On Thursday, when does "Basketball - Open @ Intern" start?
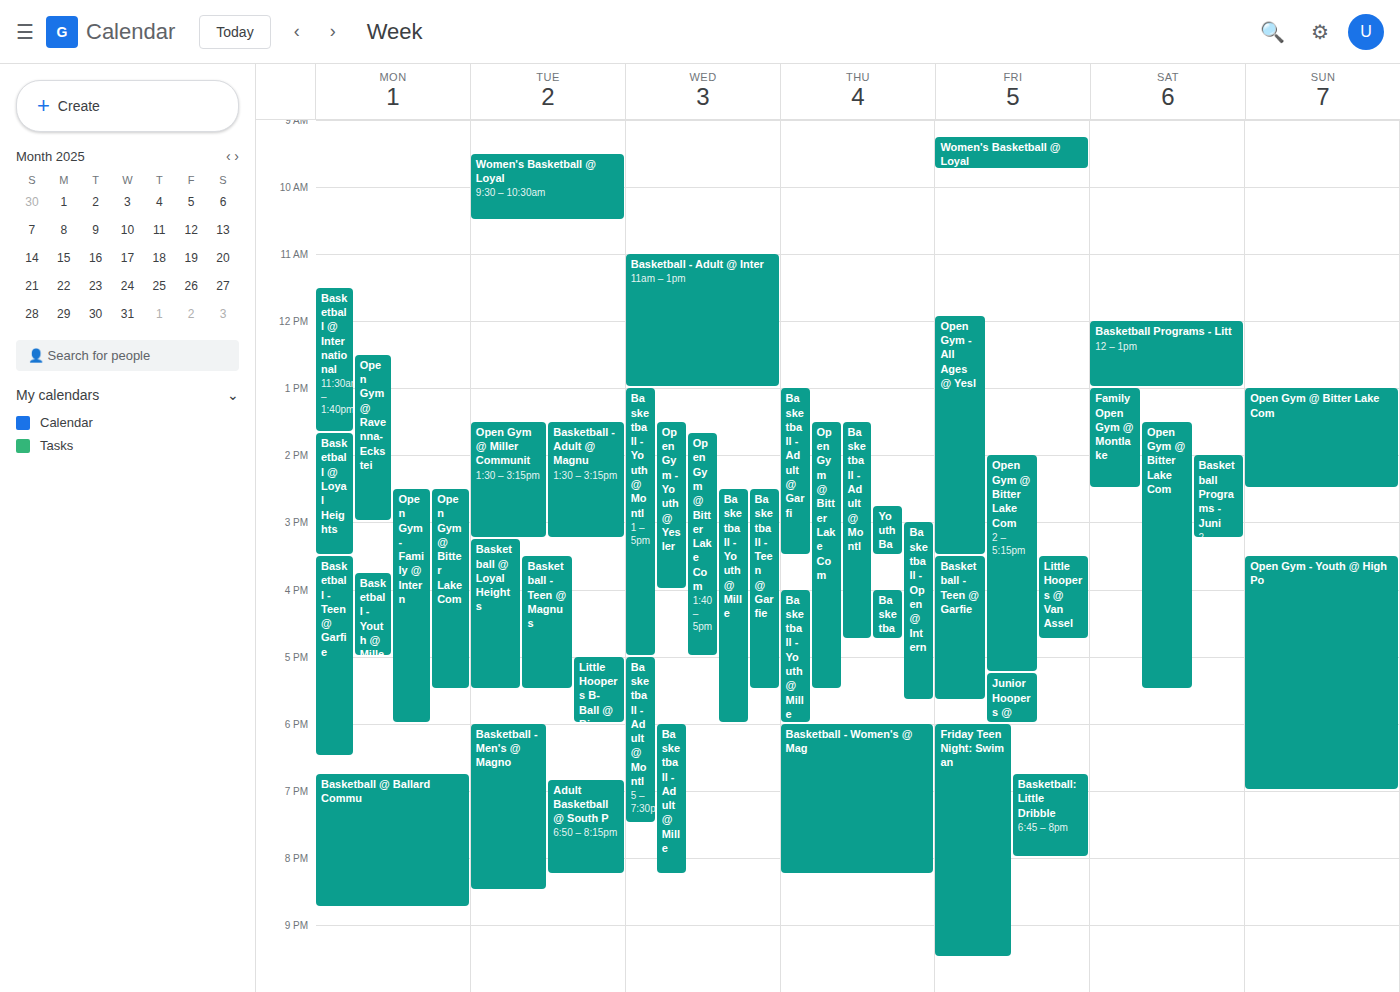
3:00 PM